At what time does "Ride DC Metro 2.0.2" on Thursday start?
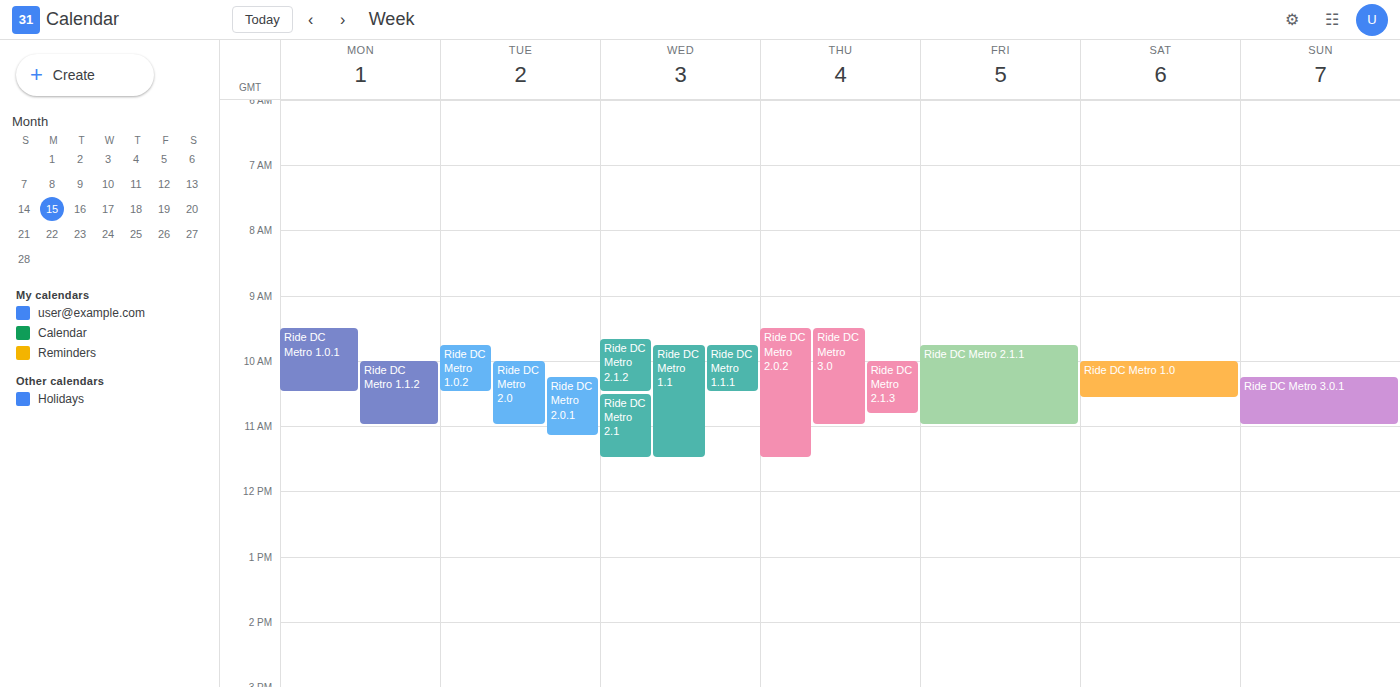
9:30 AM